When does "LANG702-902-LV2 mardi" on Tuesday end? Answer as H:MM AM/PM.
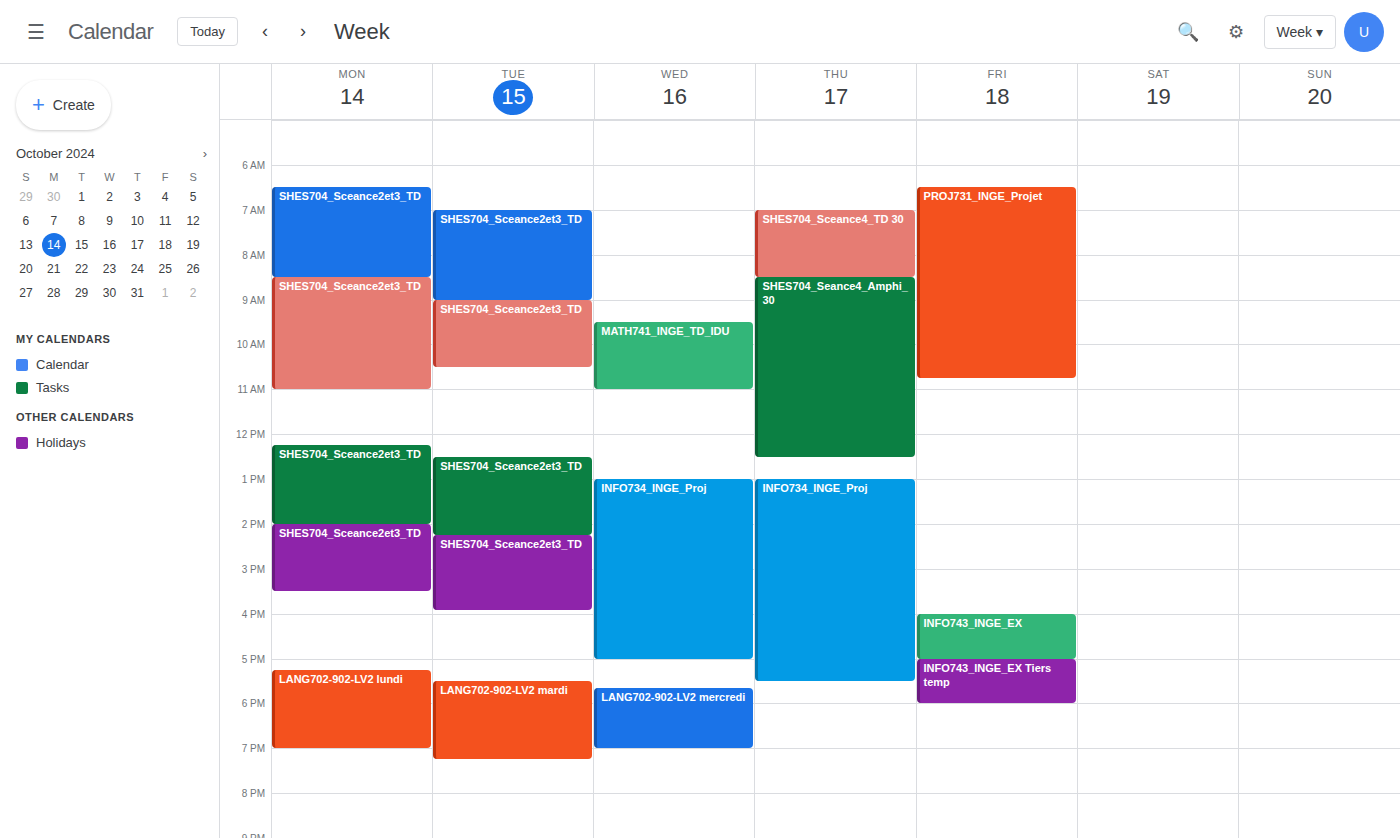
7:15 PM